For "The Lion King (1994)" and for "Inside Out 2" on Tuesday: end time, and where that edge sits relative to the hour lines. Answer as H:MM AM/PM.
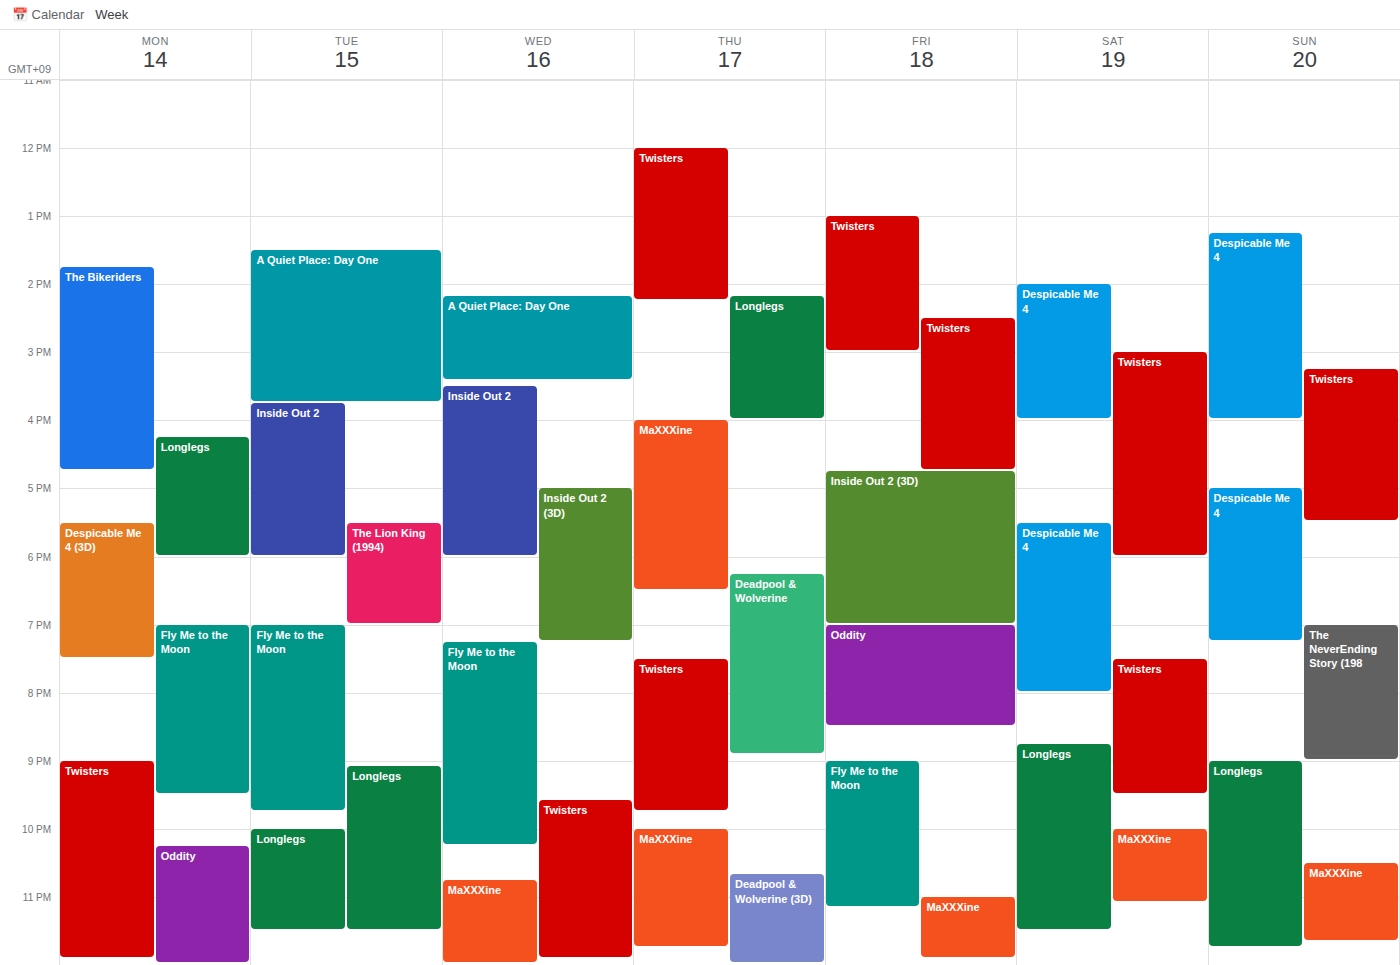
"The Lion King (1994)": 7:00 PM, exactly on the 7 PM line. "Inside Out 2": 6:00 PM, exactly on the 6 PM line.